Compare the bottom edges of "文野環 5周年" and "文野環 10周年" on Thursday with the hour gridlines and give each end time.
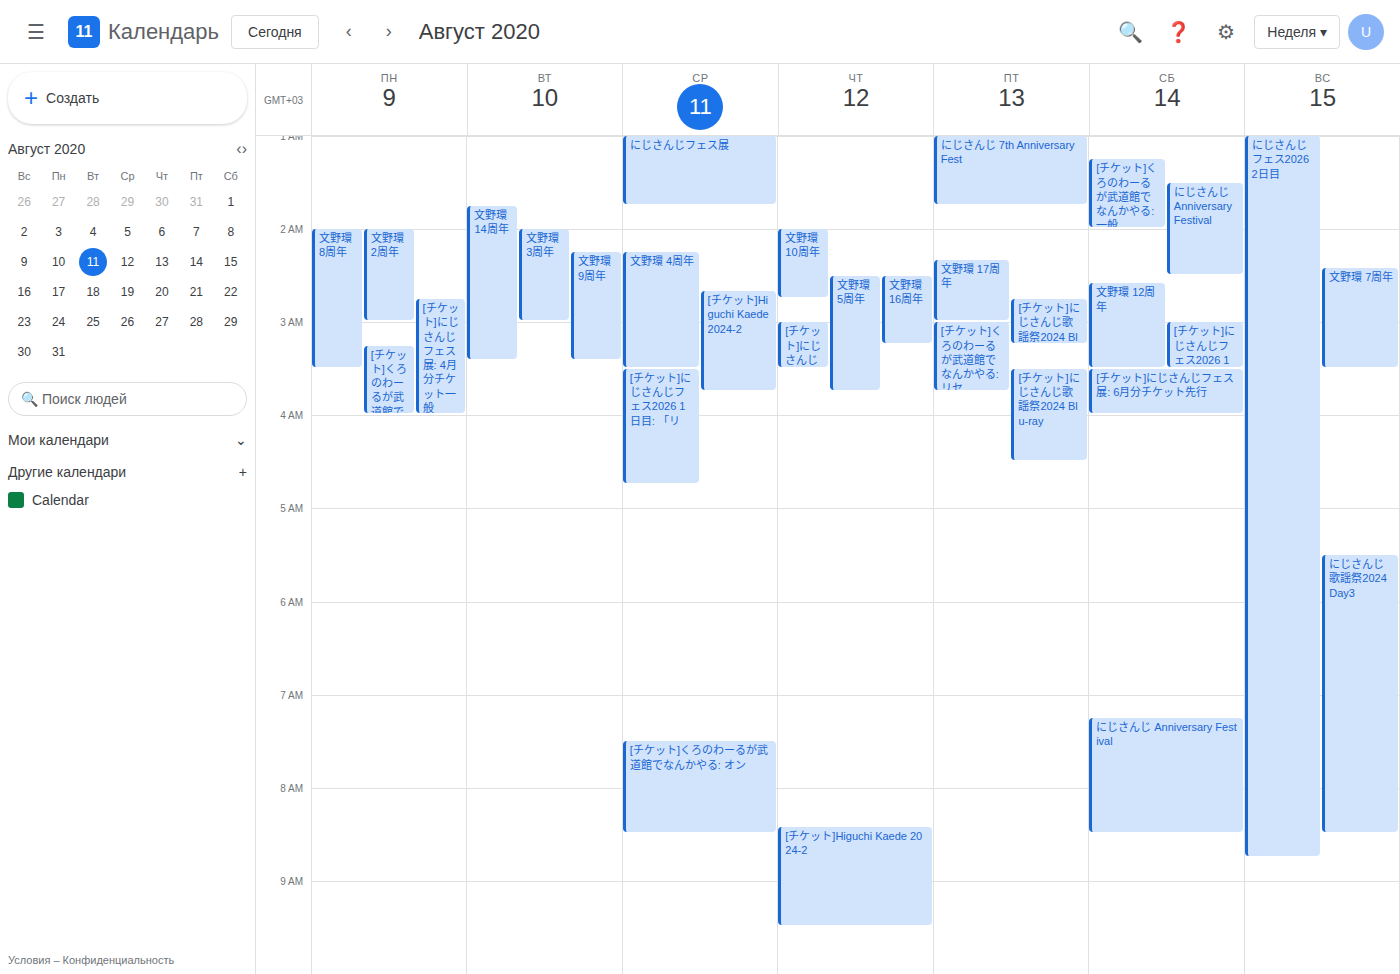
"文野環 5周年": 03:45, neither: three quarters of the way from the 03:00 line to the 04:00 line. "文野環 10周年": 02:45, neither: three quarters of the way from the 02:00 line to the 03:00 line.